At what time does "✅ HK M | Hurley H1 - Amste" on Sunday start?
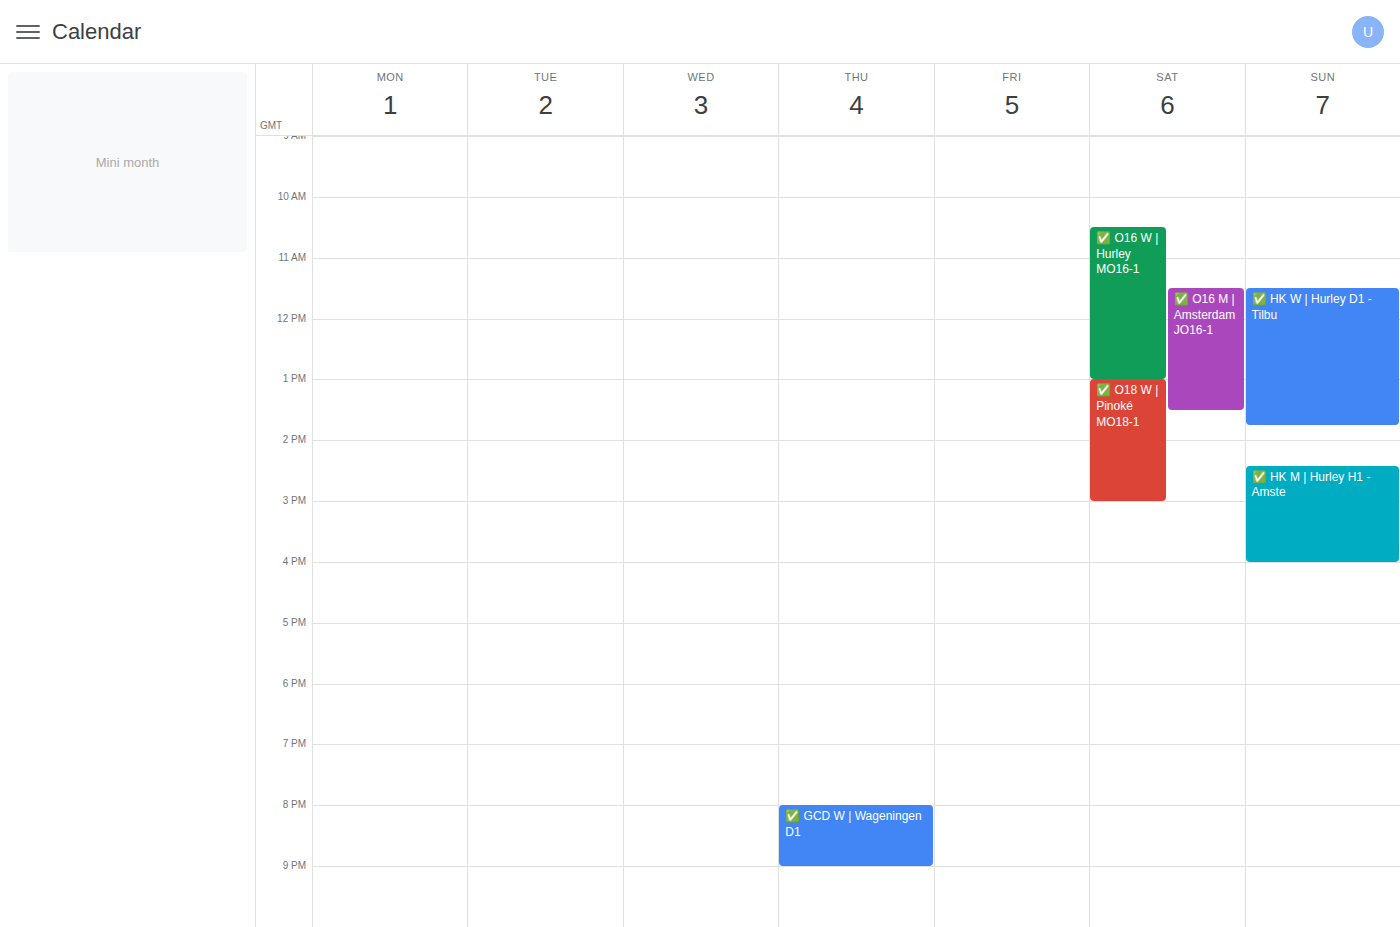
2:25 PM